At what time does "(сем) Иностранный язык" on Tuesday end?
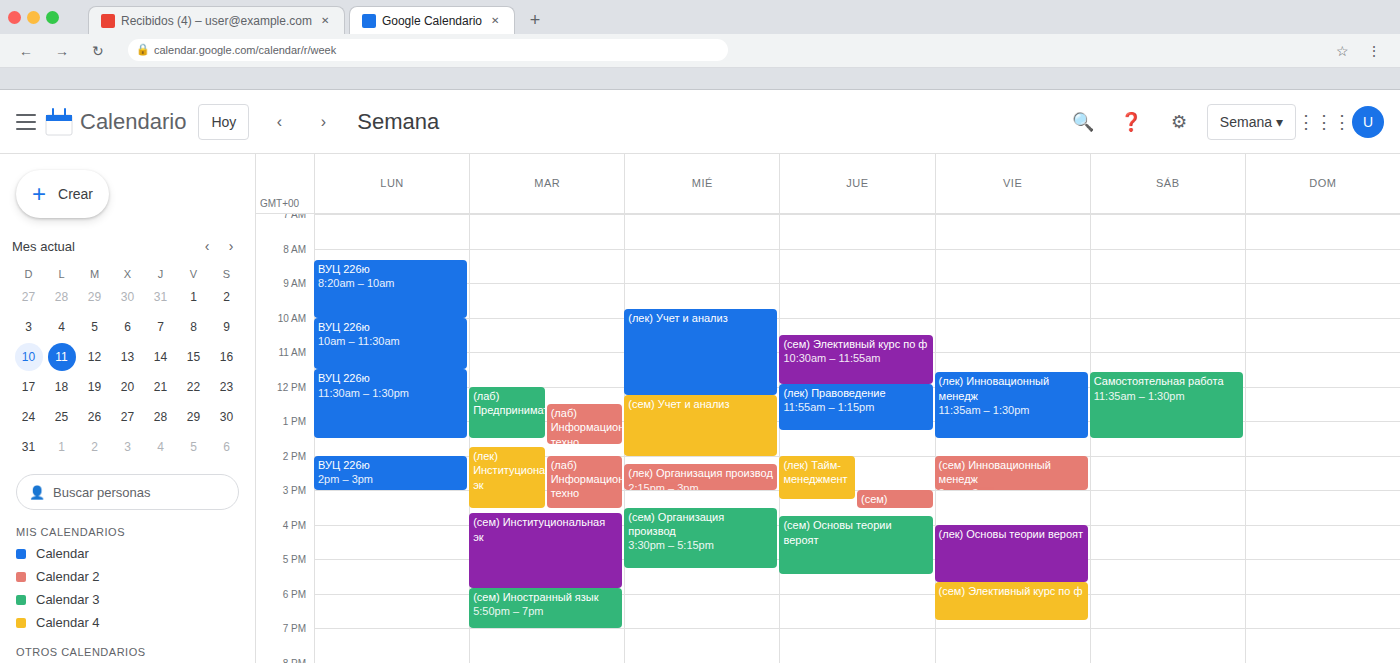
7:00 PM